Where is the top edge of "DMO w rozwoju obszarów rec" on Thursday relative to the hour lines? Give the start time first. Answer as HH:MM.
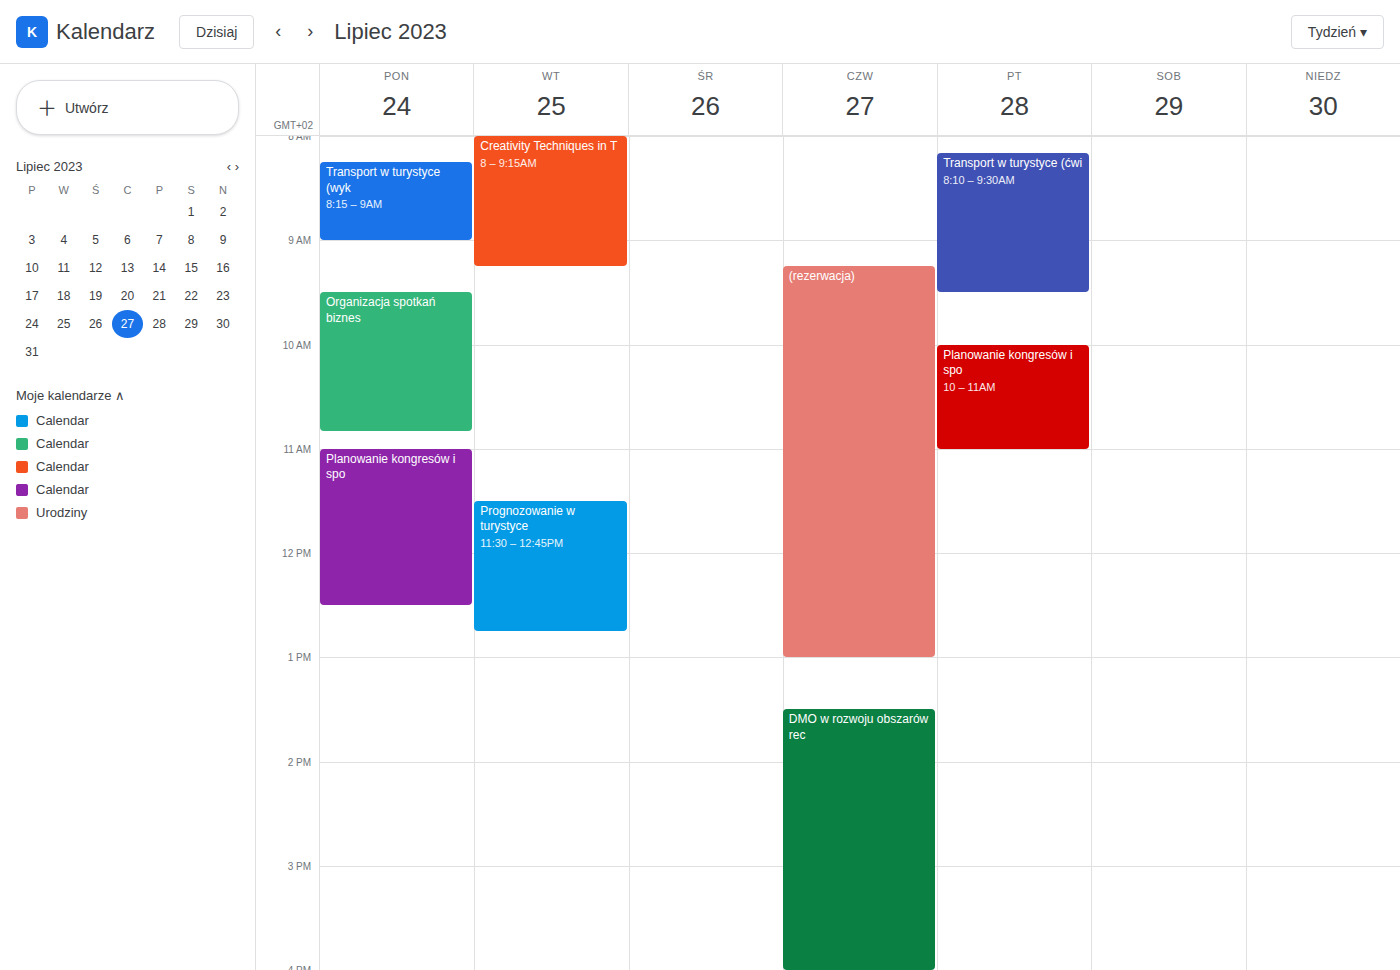
13:30 -- halfway between the 13:00 and 14:00 lines.